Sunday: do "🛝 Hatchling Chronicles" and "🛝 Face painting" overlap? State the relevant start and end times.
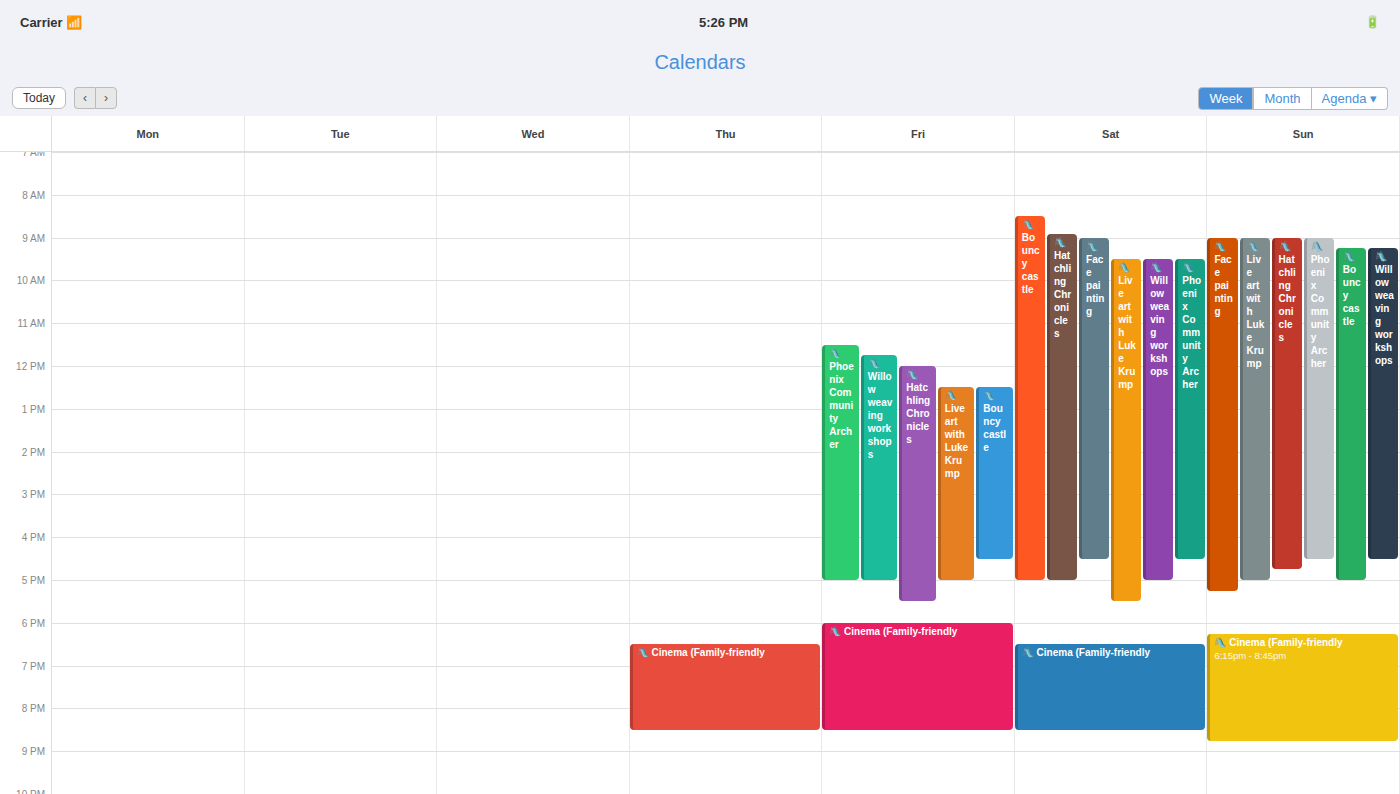
"🛝 Face painting" starts at 9:00 AM, before "🛝 Hatchling Chronicles" ends at 4:45 PM -- they overlap.